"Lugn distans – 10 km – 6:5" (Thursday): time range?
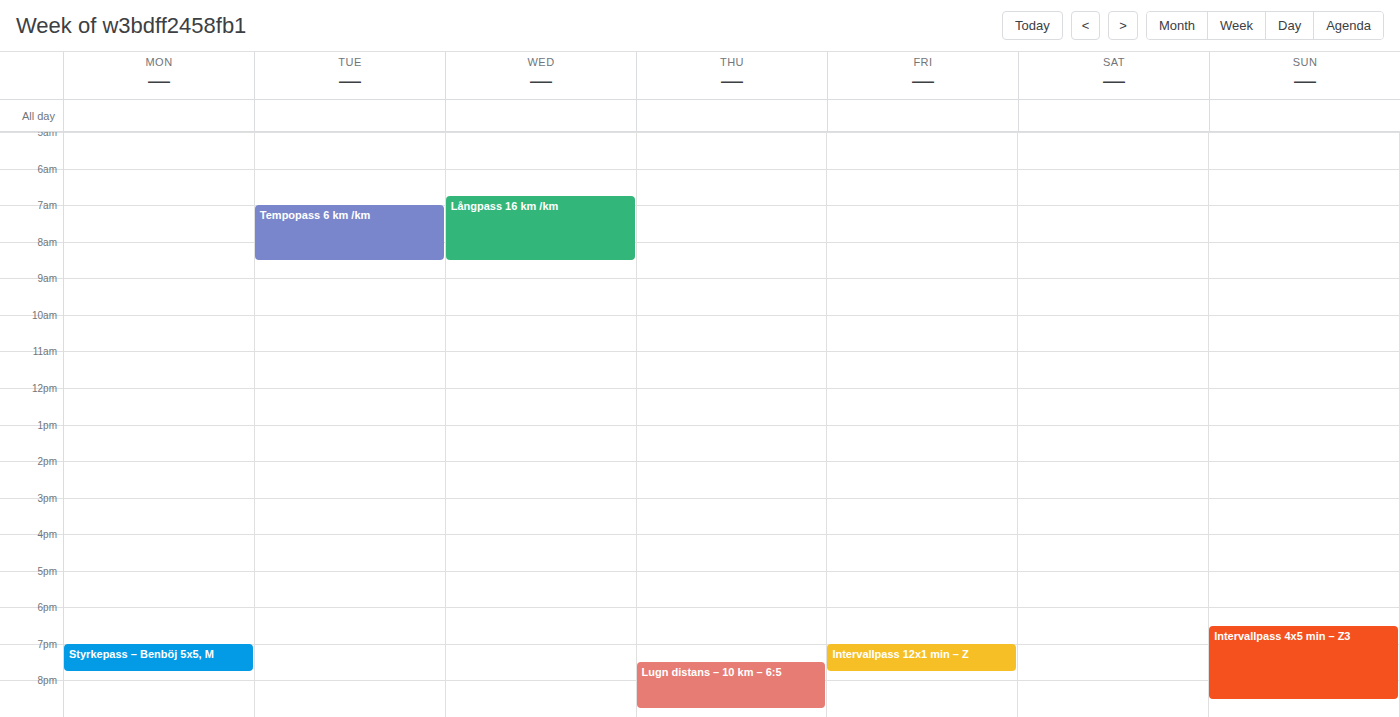
7:30 PM to 8:45 PM